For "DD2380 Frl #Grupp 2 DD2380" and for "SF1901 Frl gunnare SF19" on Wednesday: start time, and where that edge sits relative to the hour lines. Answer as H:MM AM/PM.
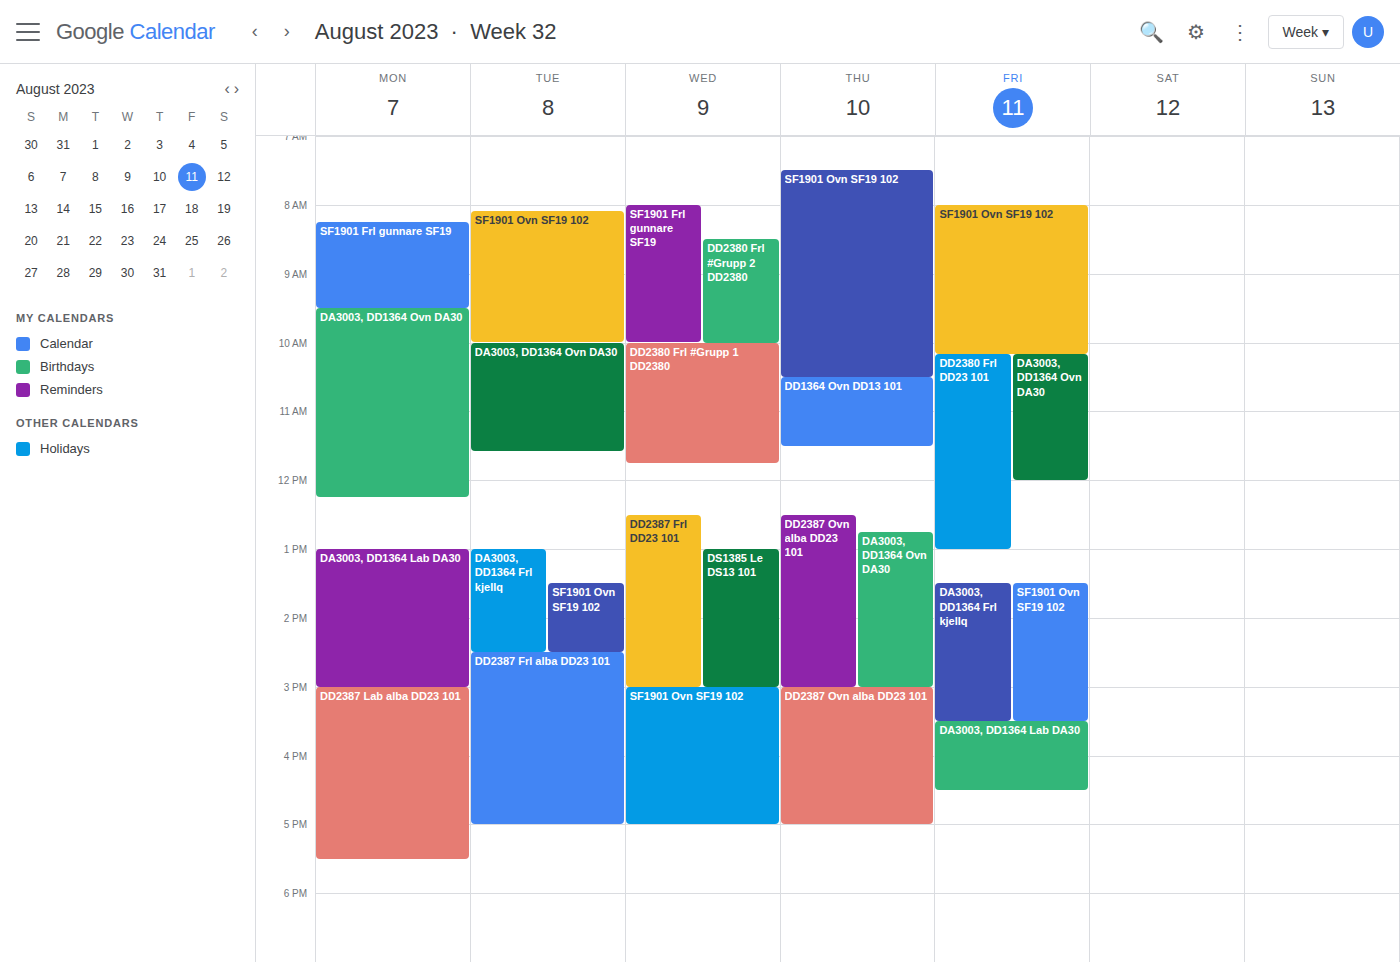
"DD2380 Frl #Grupp 2 DD2380": 8:30 AM, halfway between the 8 AM and 9 AM lines. "SF1901 Frl gunnare SF19": 8:00 AM, exactly on the 8 AM line.